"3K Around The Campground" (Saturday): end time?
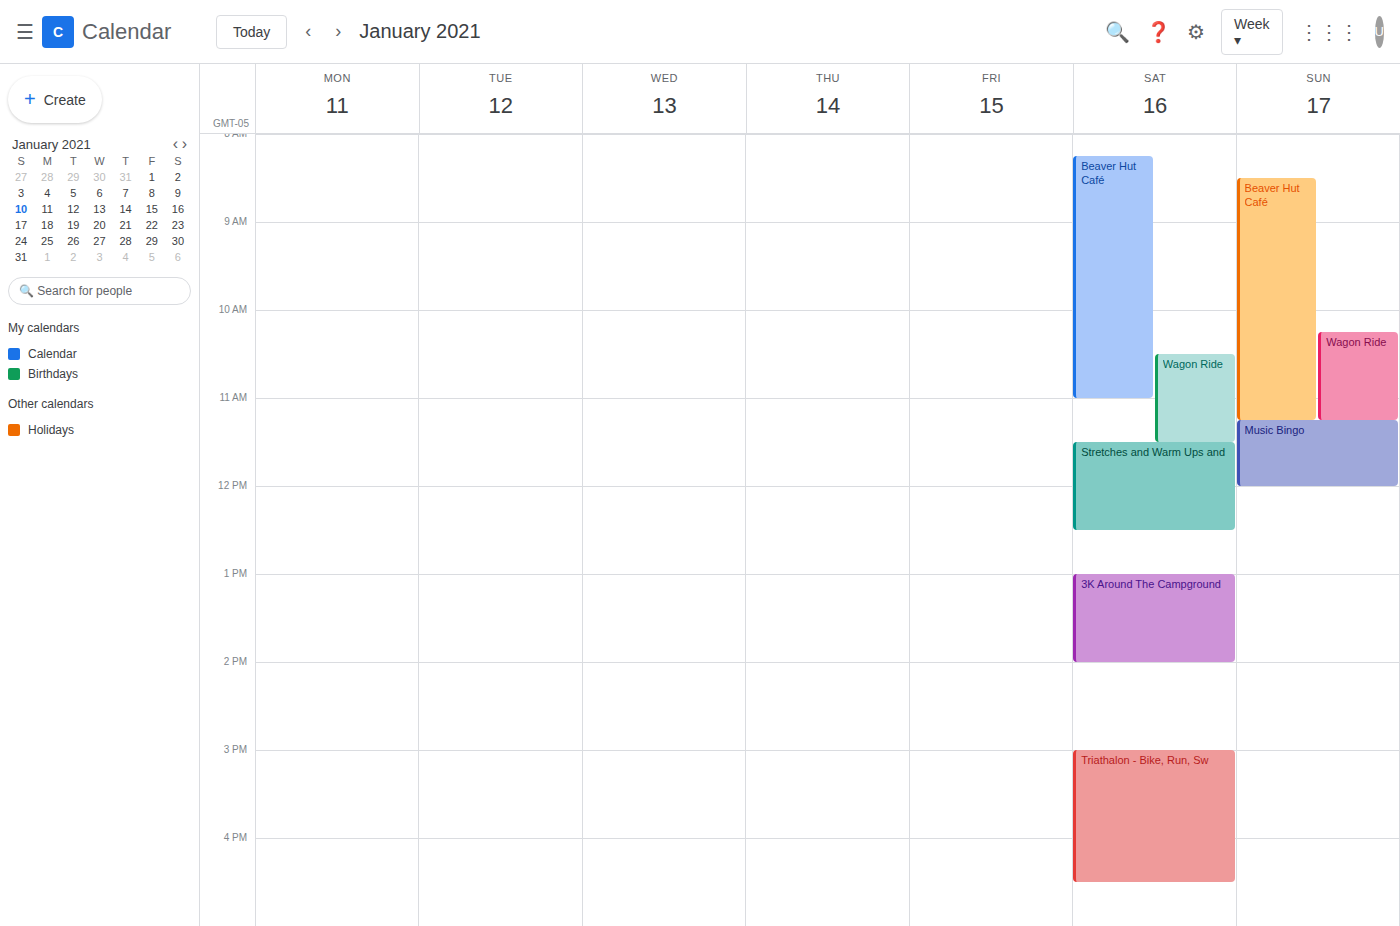
14:00